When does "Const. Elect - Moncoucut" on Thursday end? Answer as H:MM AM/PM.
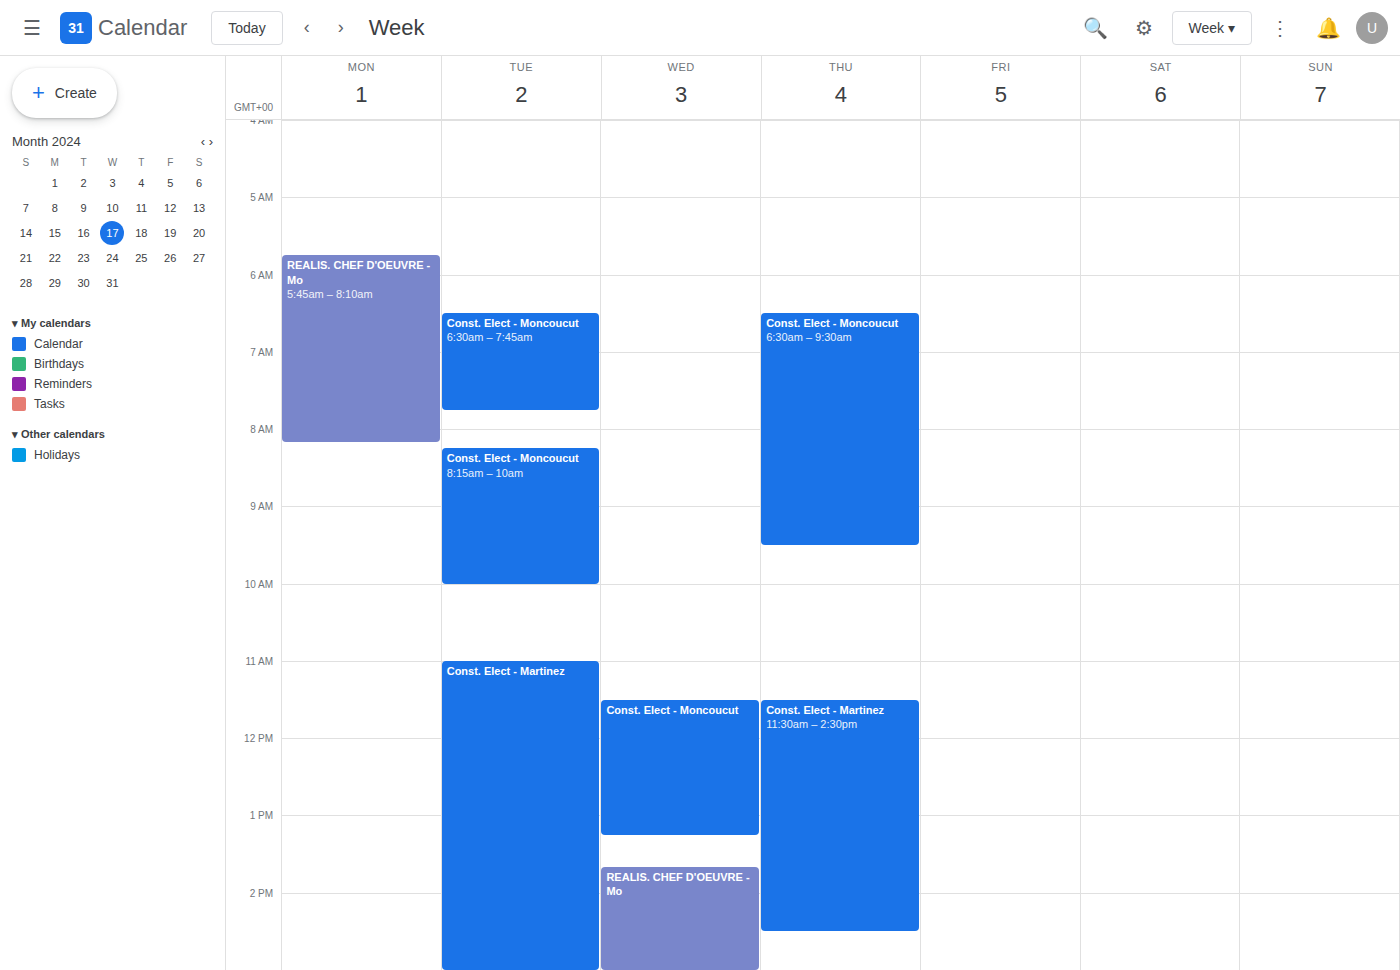
9:30 AM